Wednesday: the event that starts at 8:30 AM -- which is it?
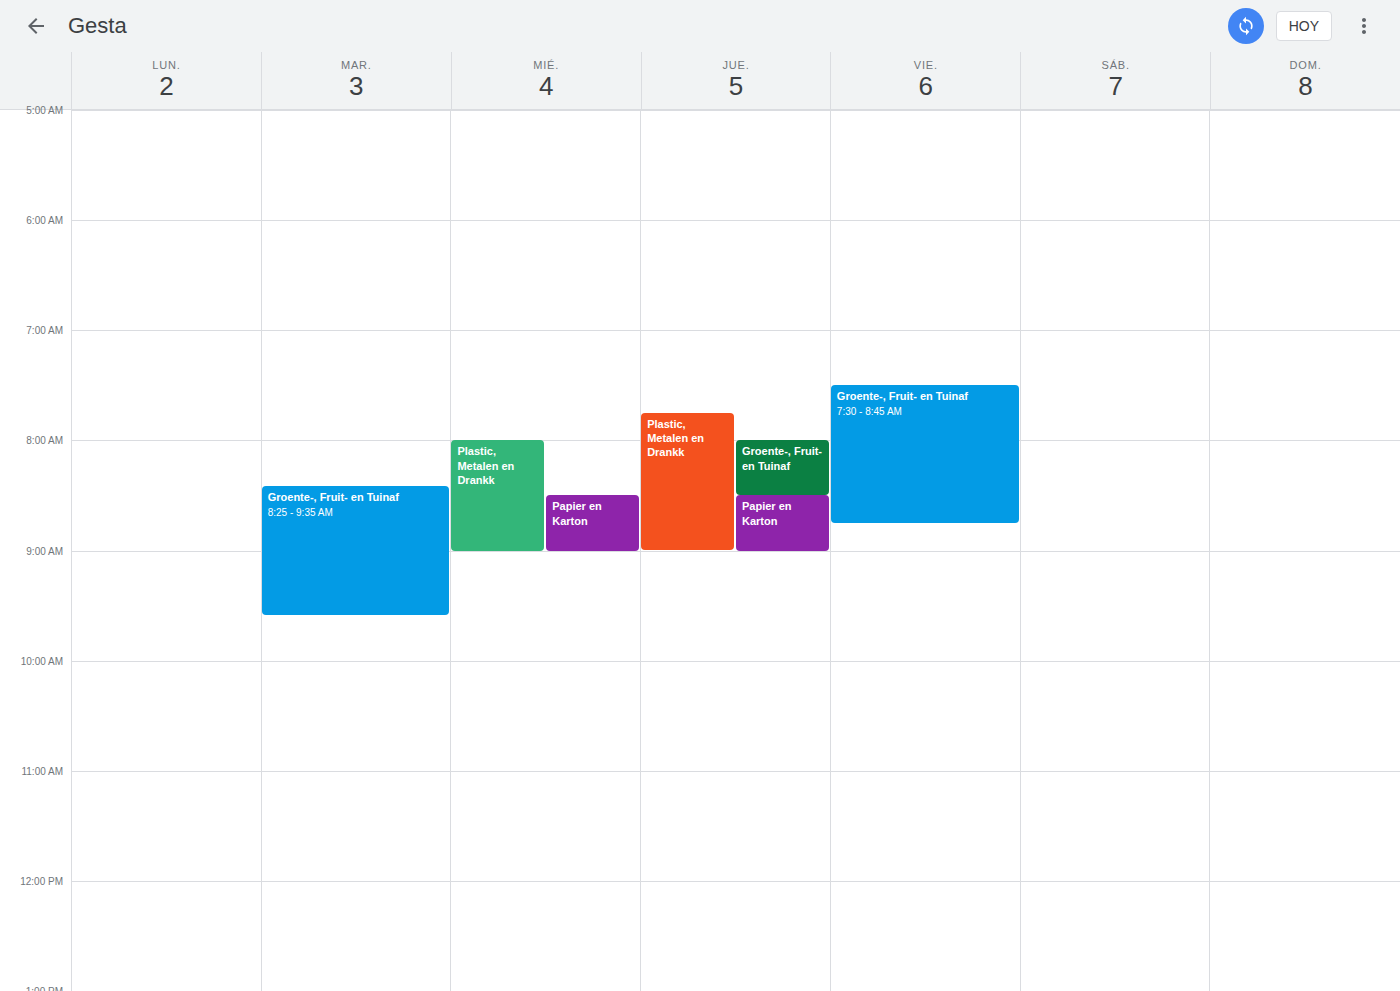
"Papier en Karton"